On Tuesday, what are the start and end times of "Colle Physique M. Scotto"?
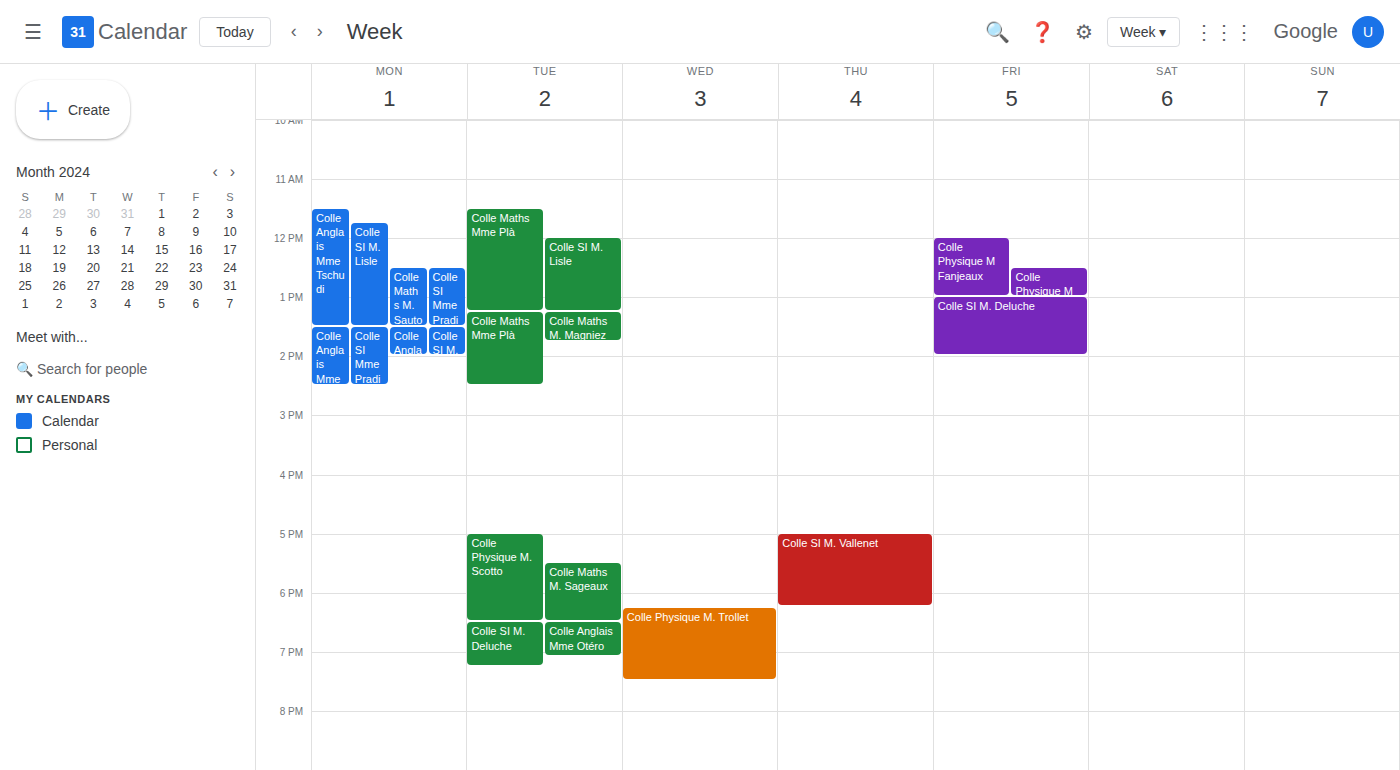
5:00 PM to 6:30 PM